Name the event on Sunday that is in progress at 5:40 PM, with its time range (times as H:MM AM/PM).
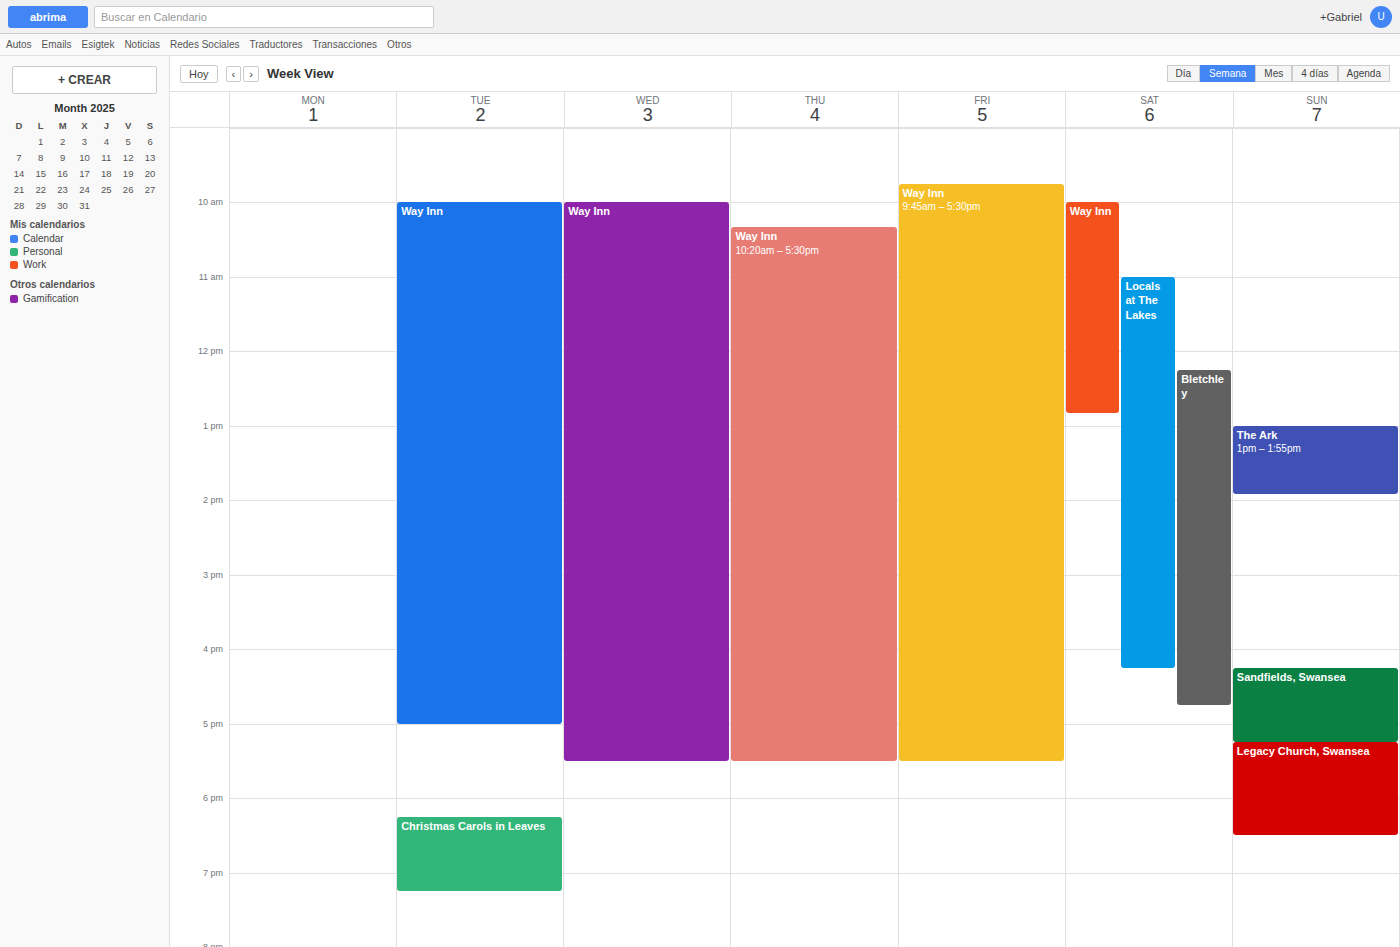
"Legacy Church, Swansea", 5:15 PM to 6:30 PM